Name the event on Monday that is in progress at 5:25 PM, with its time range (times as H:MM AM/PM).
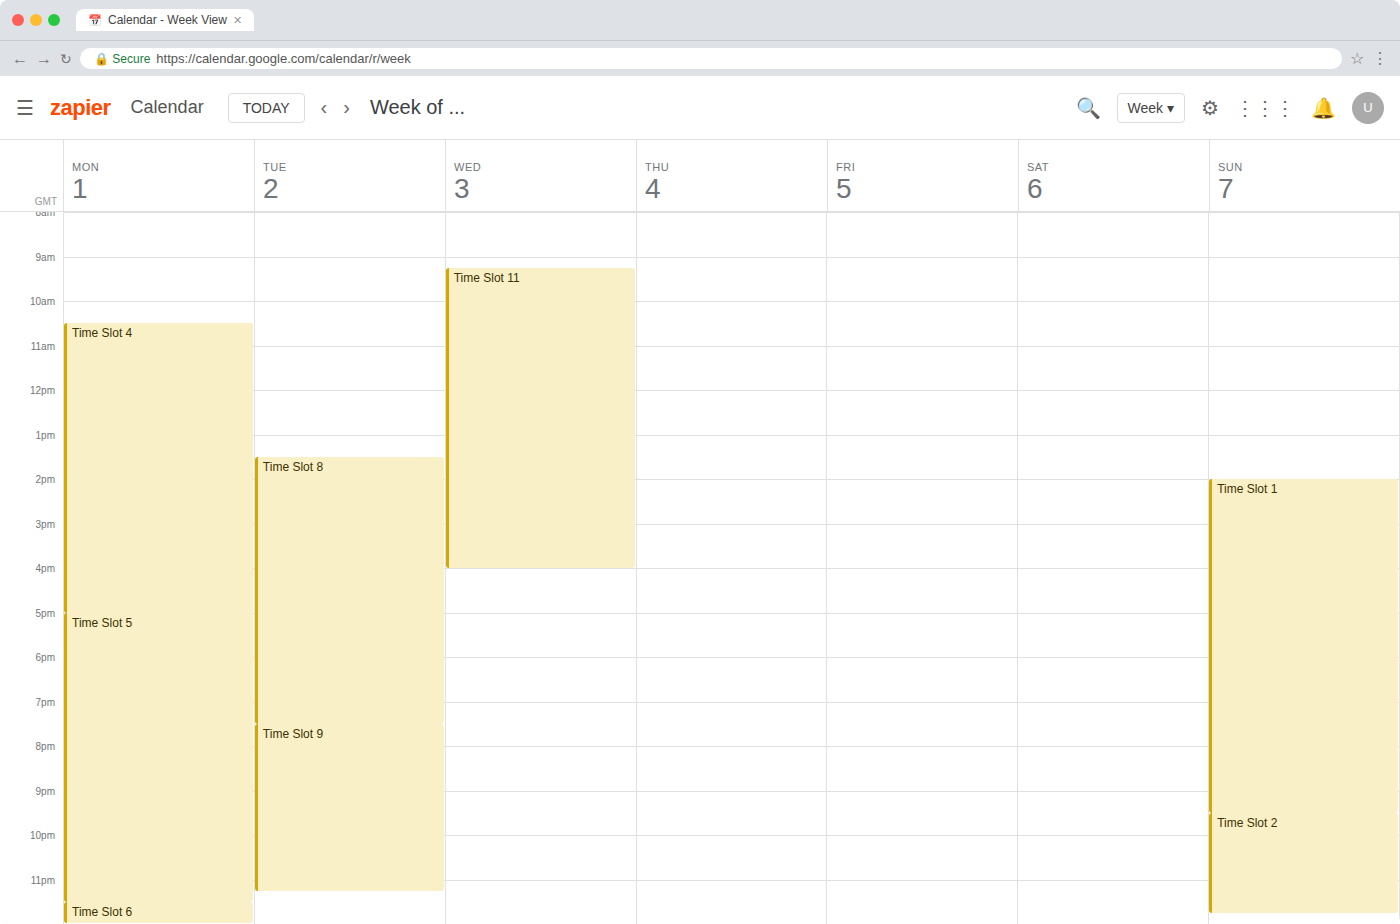
"Time Slot 5", 5:00 PM to 11:30 PM